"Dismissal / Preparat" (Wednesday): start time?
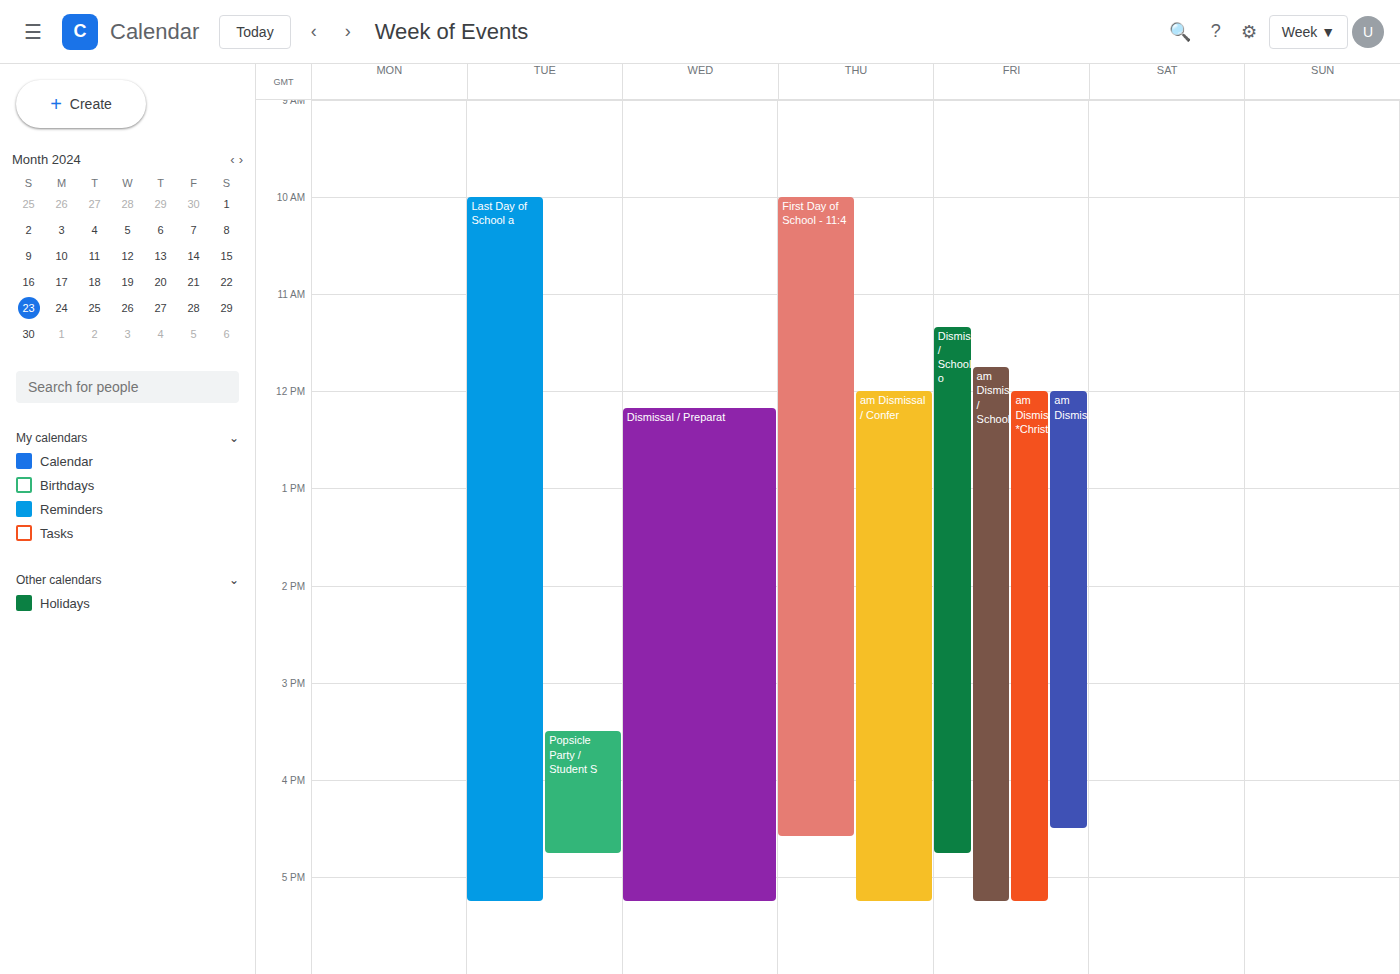
12:10